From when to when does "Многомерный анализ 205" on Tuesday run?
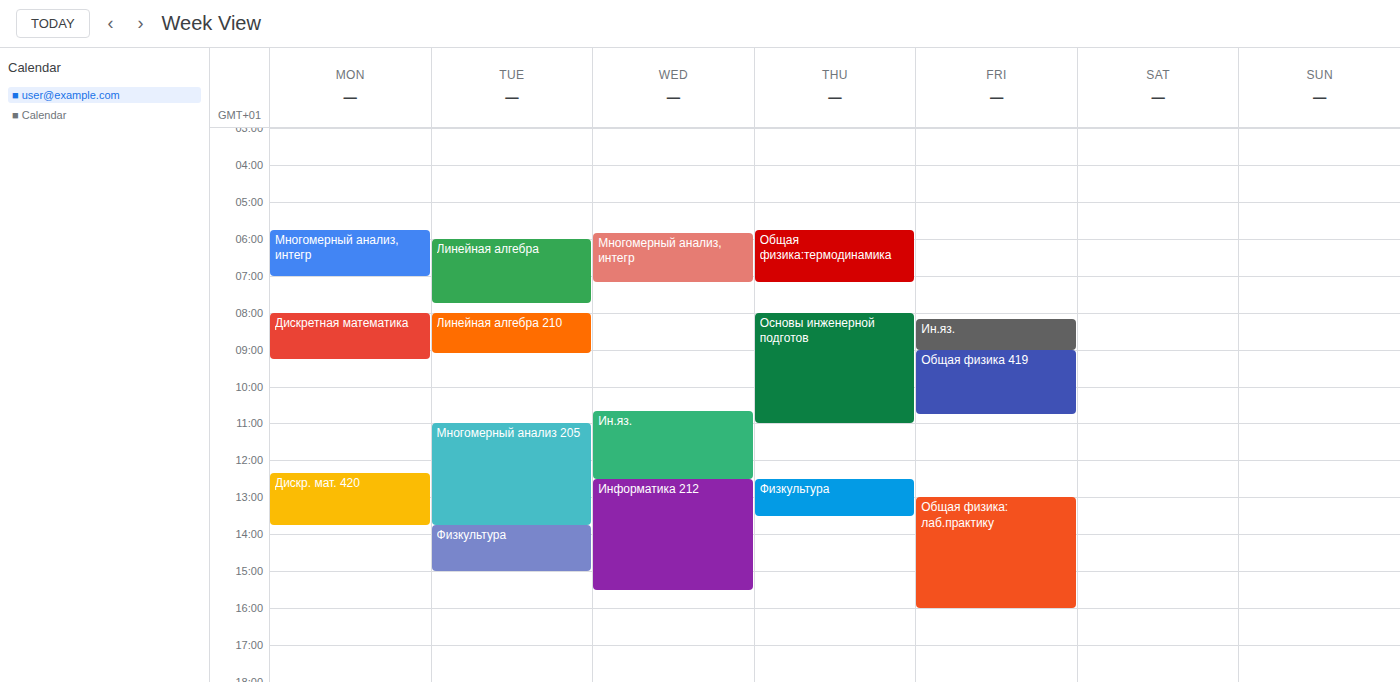
11:00 AM to 1:45 PM